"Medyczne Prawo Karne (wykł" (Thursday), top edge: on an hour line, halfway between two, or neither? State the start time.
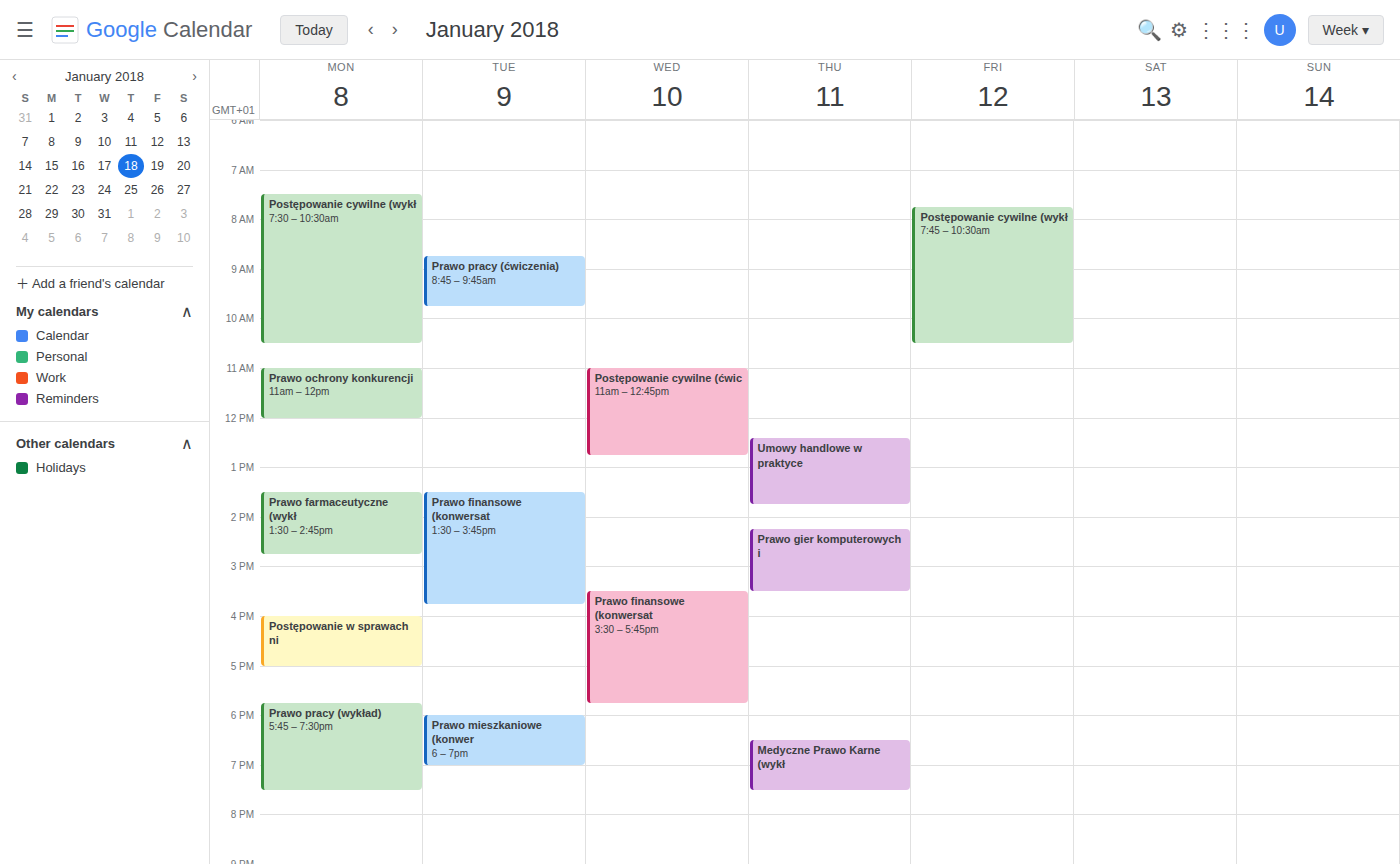
6:30 PM -- halfway between the 6 PM and 7 PM lines.